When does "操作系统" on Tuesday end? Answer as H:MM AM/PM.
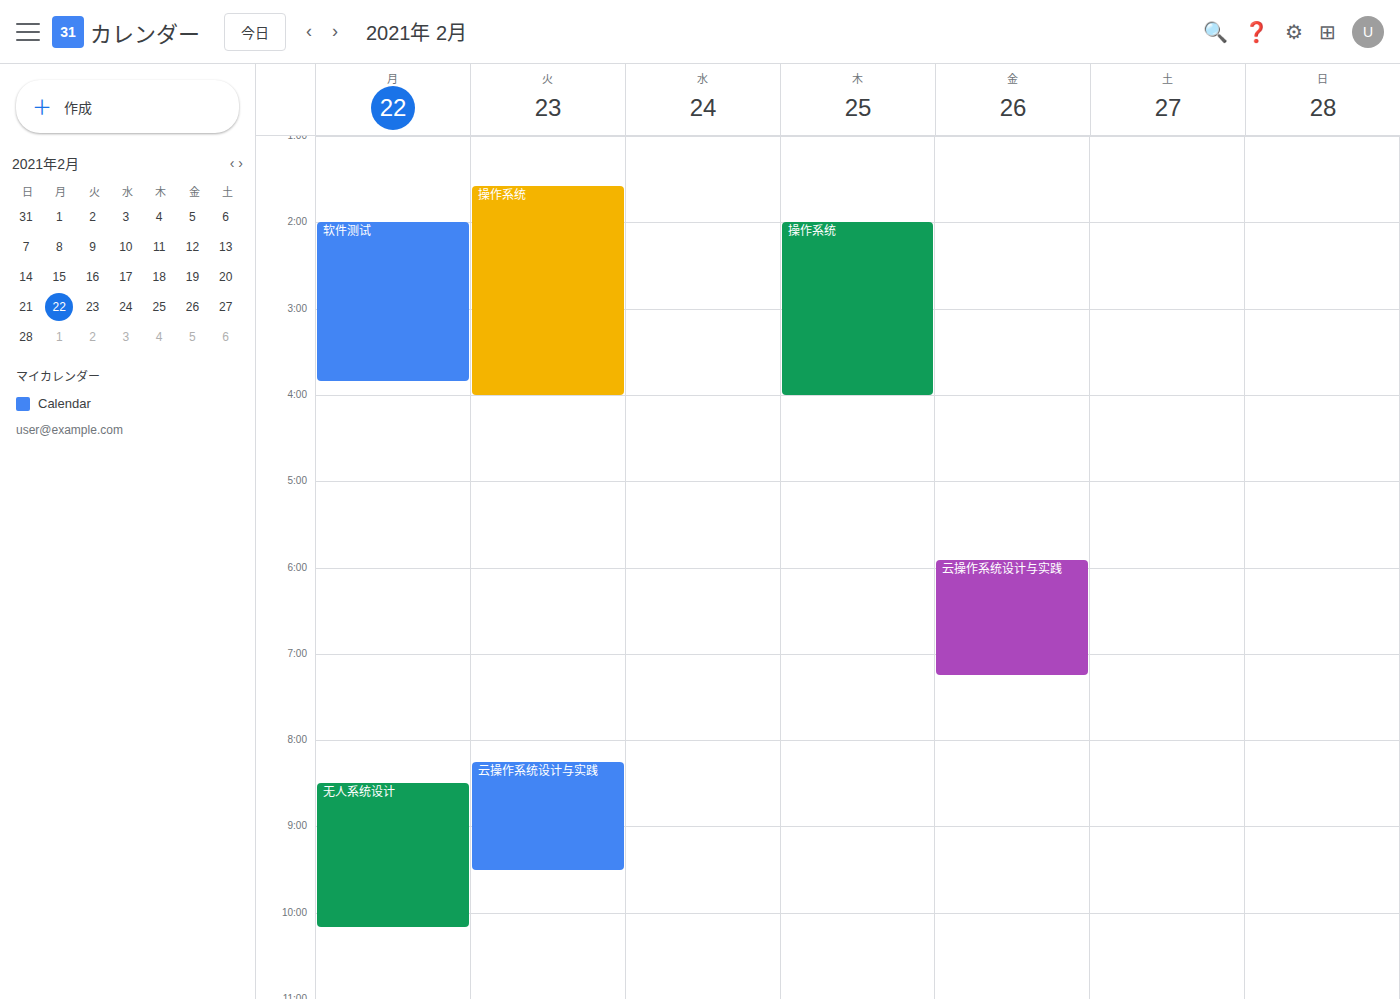
4:00 AM